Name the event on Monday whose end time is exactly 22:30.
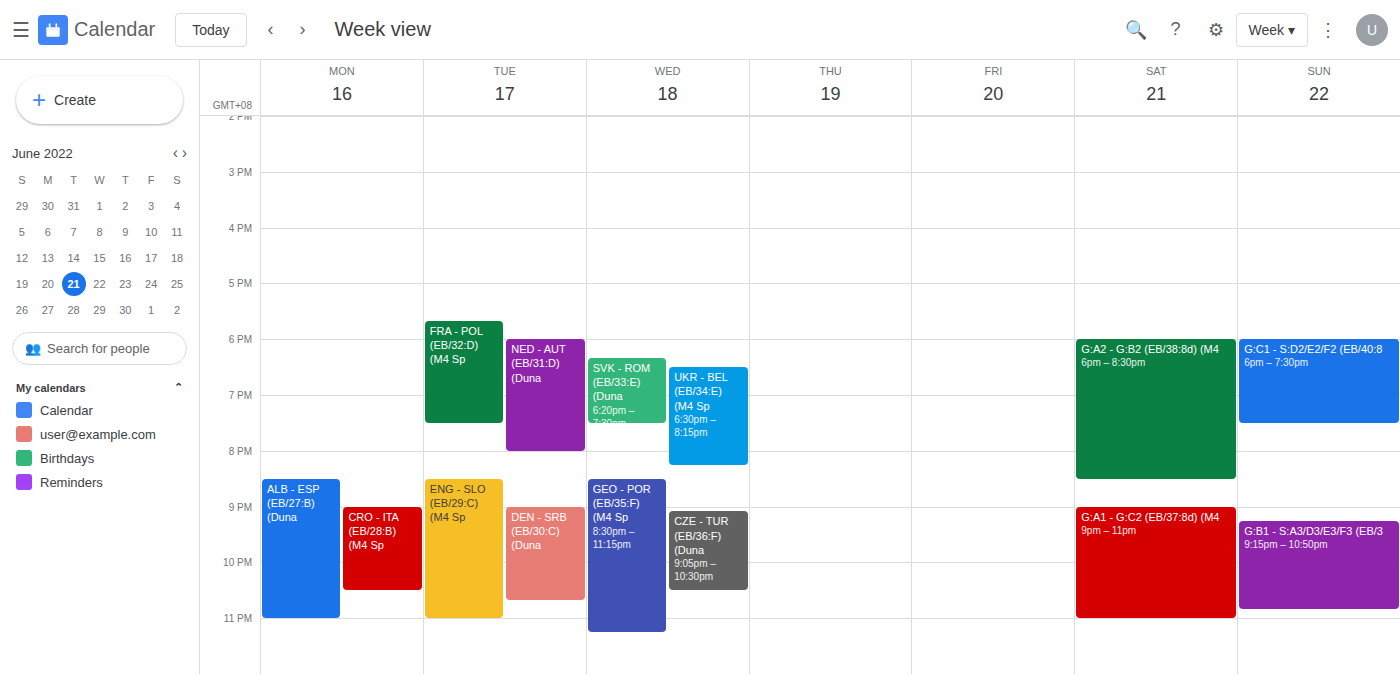
"CRO - ITA (EB/28:B) (M4 Sp"